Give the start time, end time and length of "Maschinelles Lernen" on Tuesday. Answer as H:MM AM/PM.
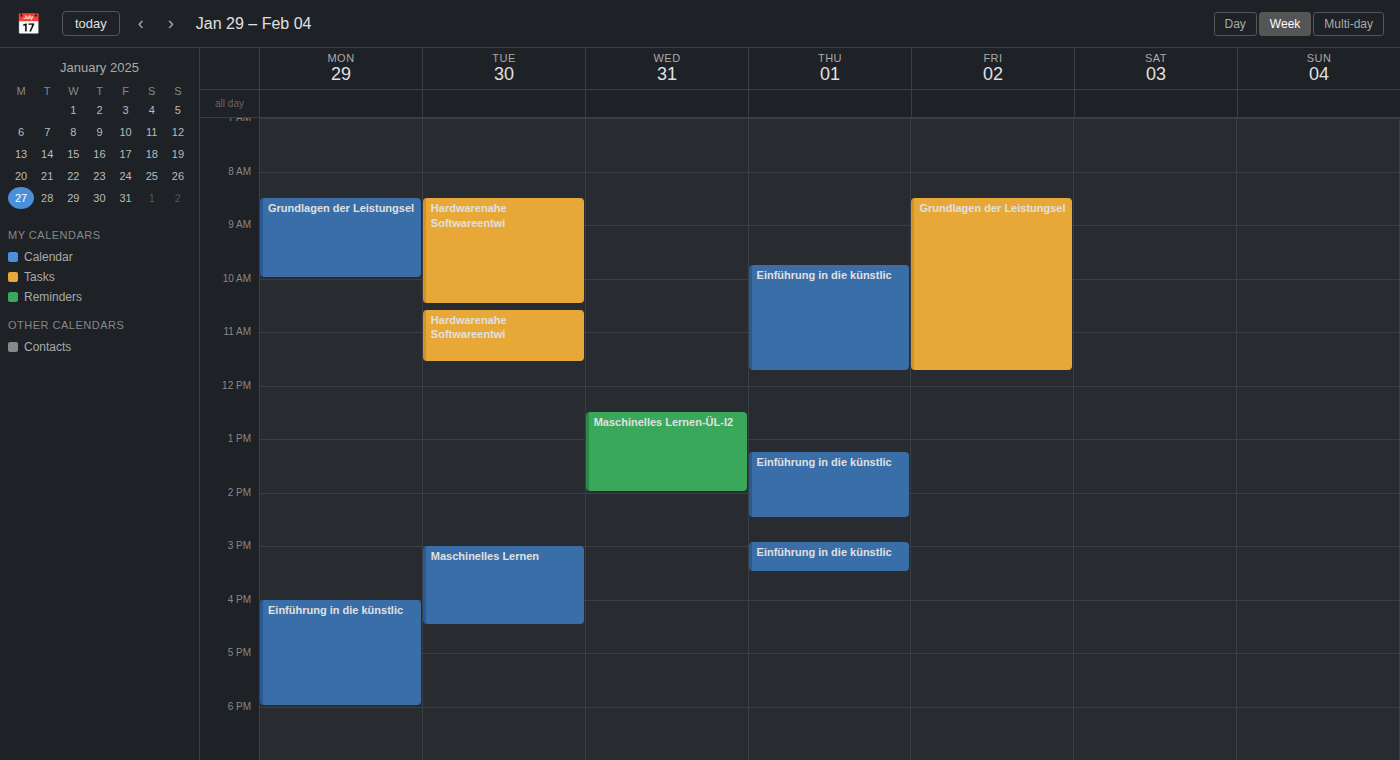
3:00 PM to 4:30 PM, 1 hour 30 minutes